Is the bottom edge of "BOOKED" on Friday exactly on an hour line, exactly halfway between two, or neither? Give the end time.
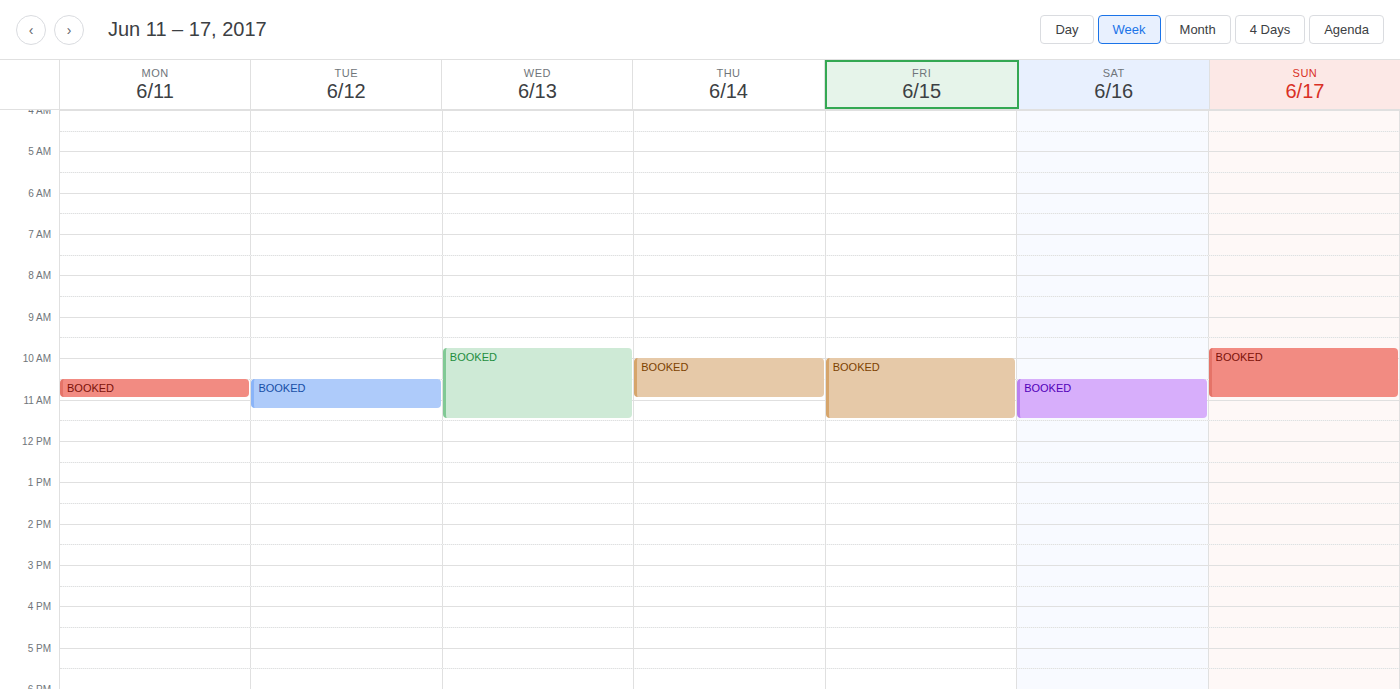
11:30 AM -- halfway between the 11 AM and 12 PM lines.